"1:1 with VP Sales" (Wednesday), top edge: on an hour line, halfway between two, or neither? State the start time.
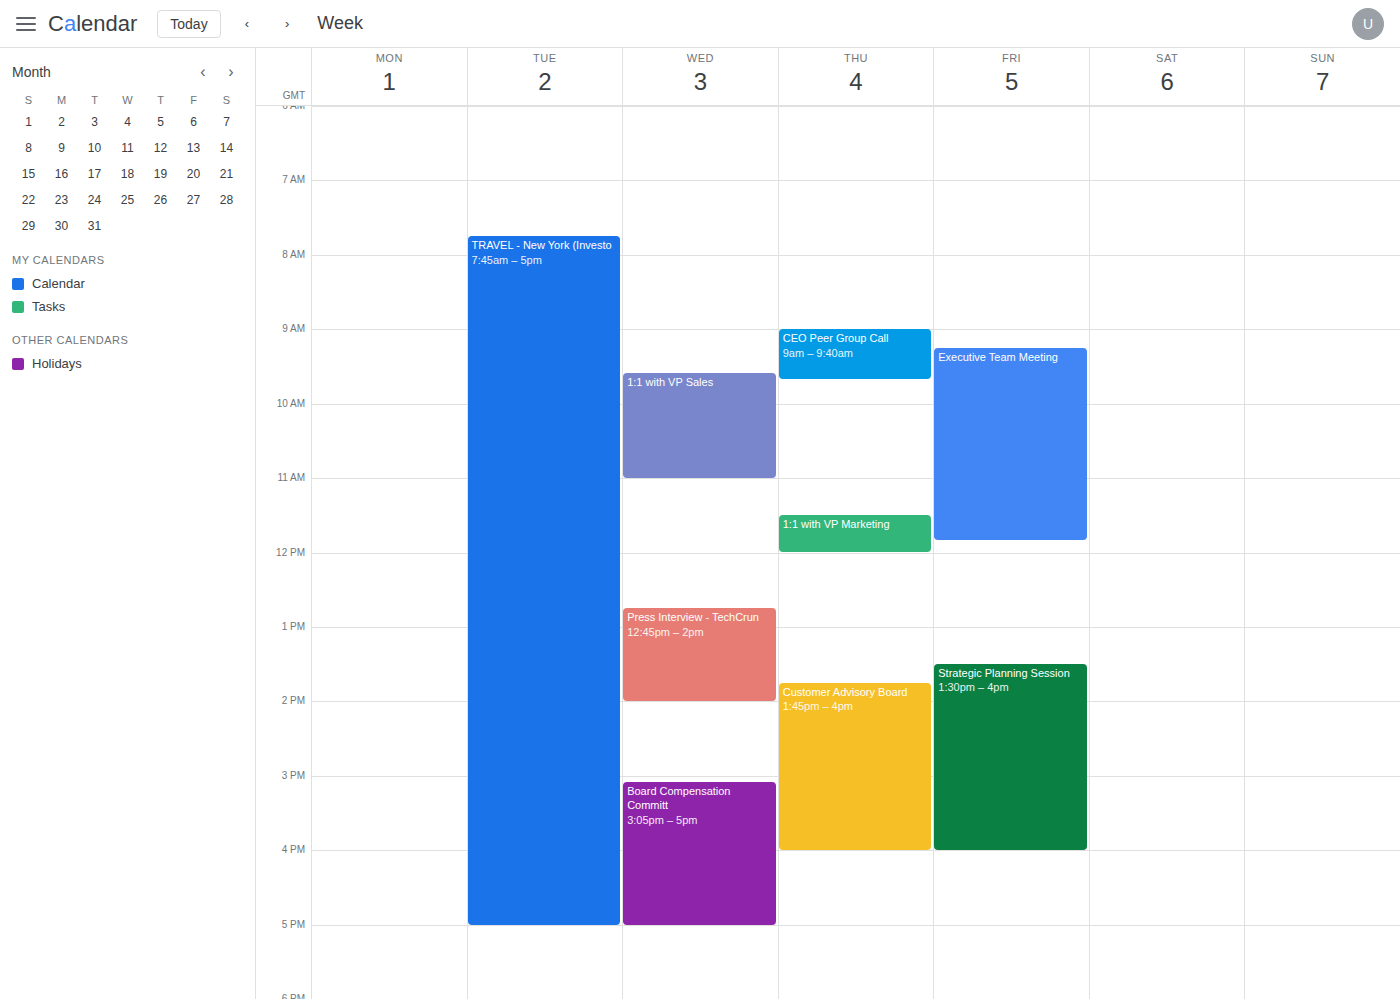
9:35 AM -- neither: 35 minutes below the 9 AM line and 25 minutes above the 10 AM line.